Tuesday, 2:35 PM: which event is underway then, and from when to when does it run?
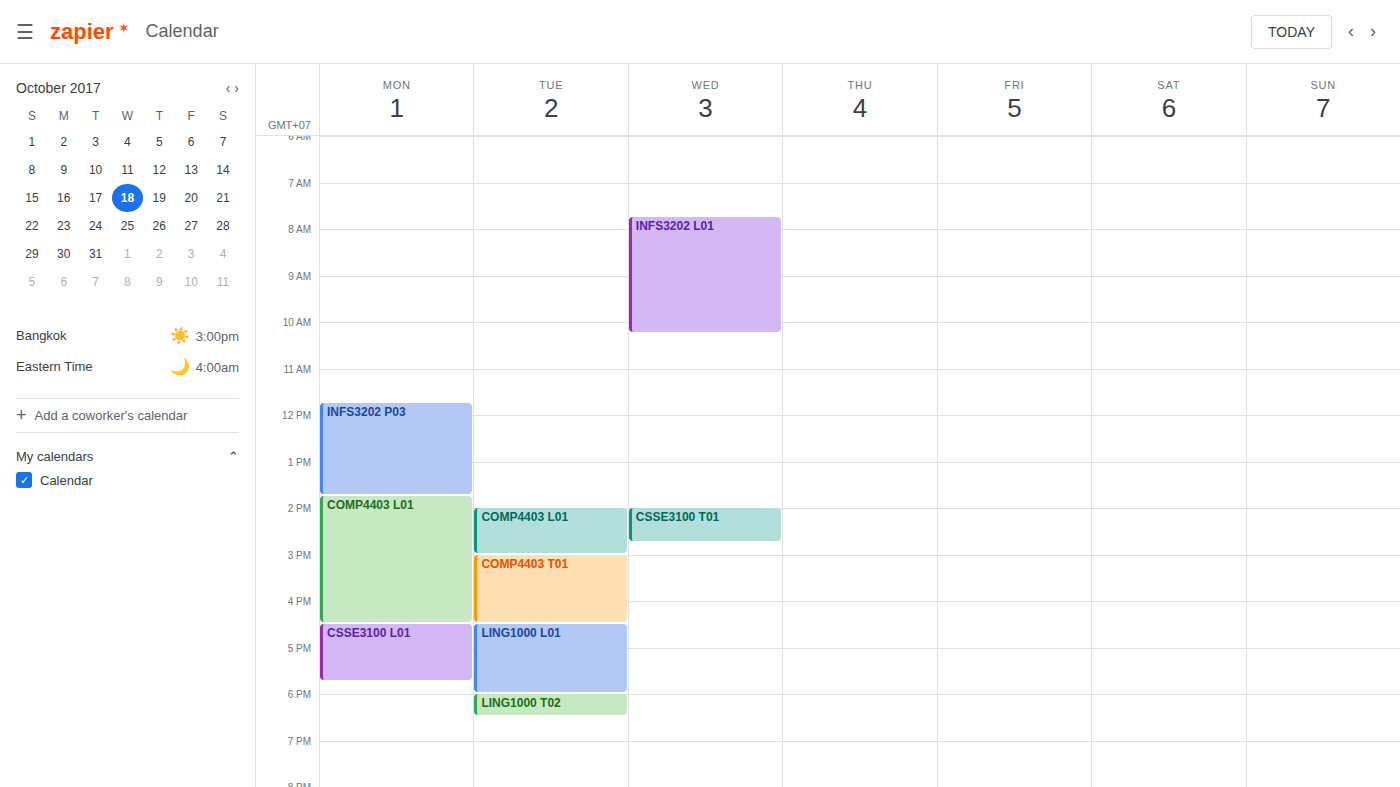
"COMP4403 L01", 2:00 PM to 3:00 PM